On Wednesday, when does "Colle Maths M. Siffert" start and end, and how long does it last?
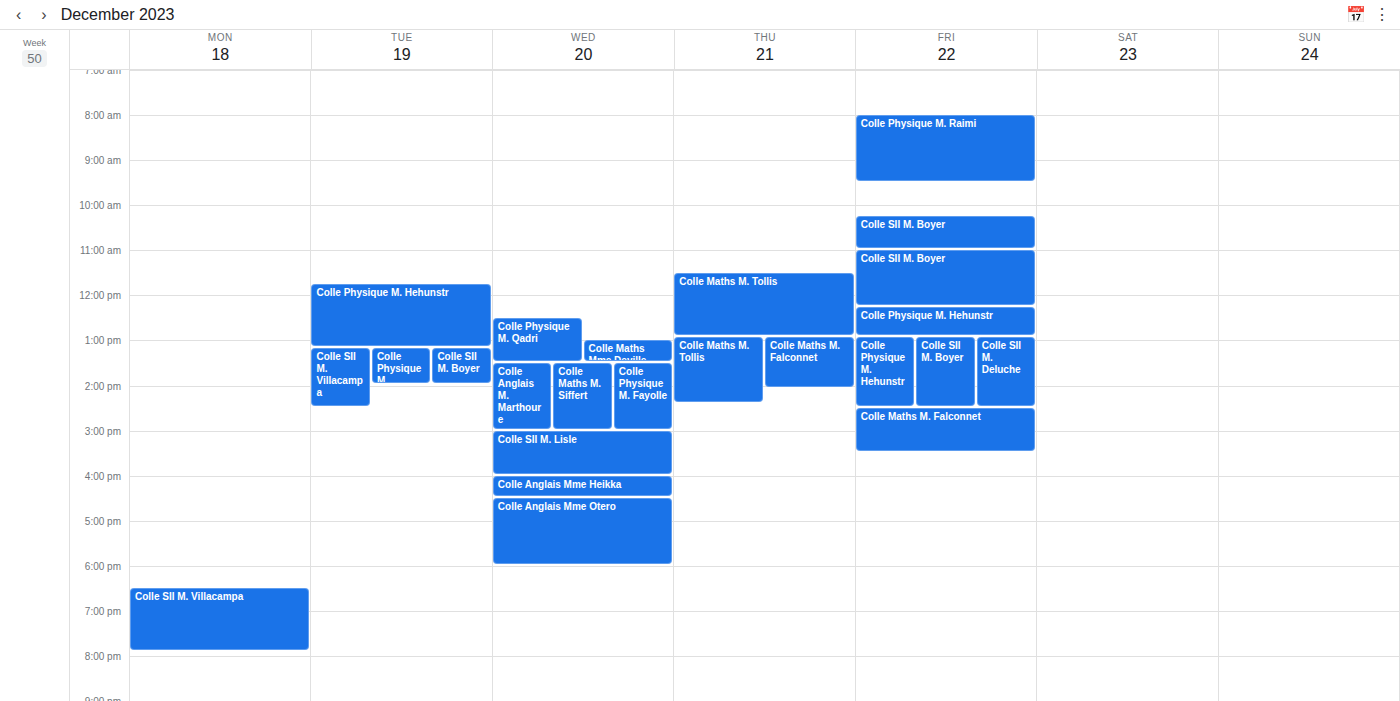
1:30 PM to 3:00 PM, 1 hour 30 minutes